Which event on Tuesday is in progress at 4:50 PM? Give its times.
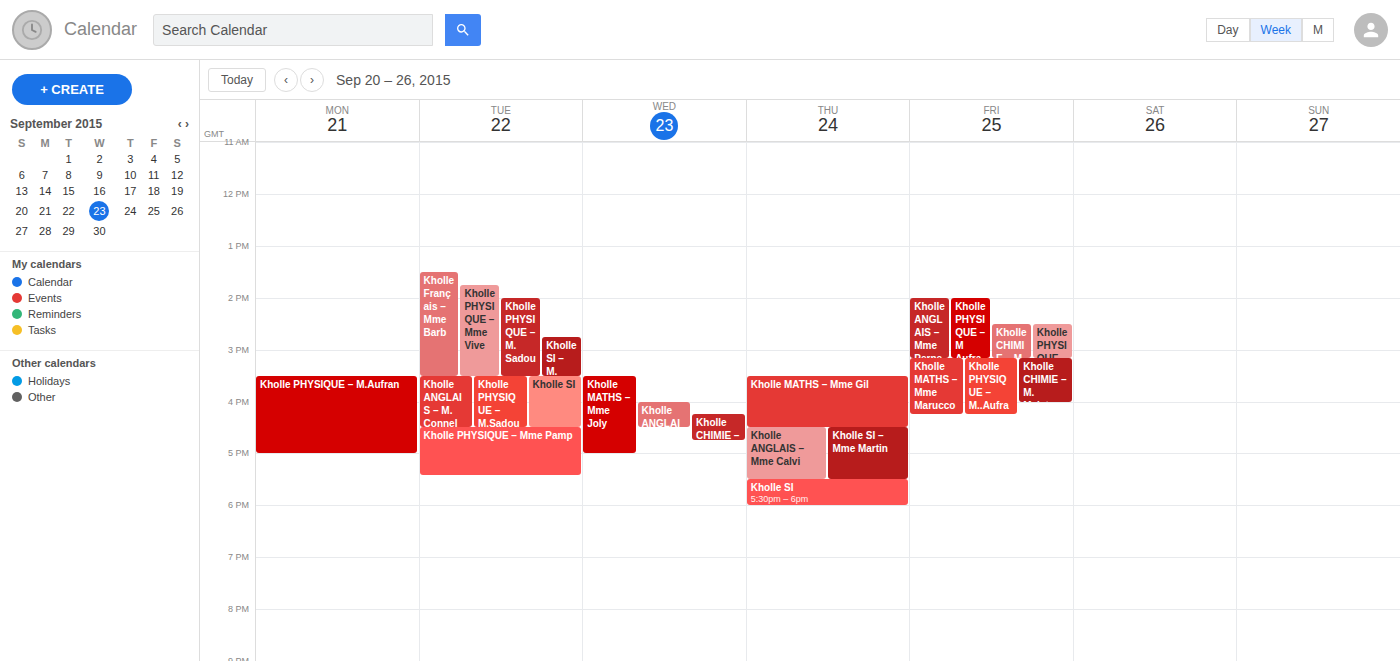
"Kholle PHYSIQUE – Mme Pamp", 4:30 PM to 5:25 PM